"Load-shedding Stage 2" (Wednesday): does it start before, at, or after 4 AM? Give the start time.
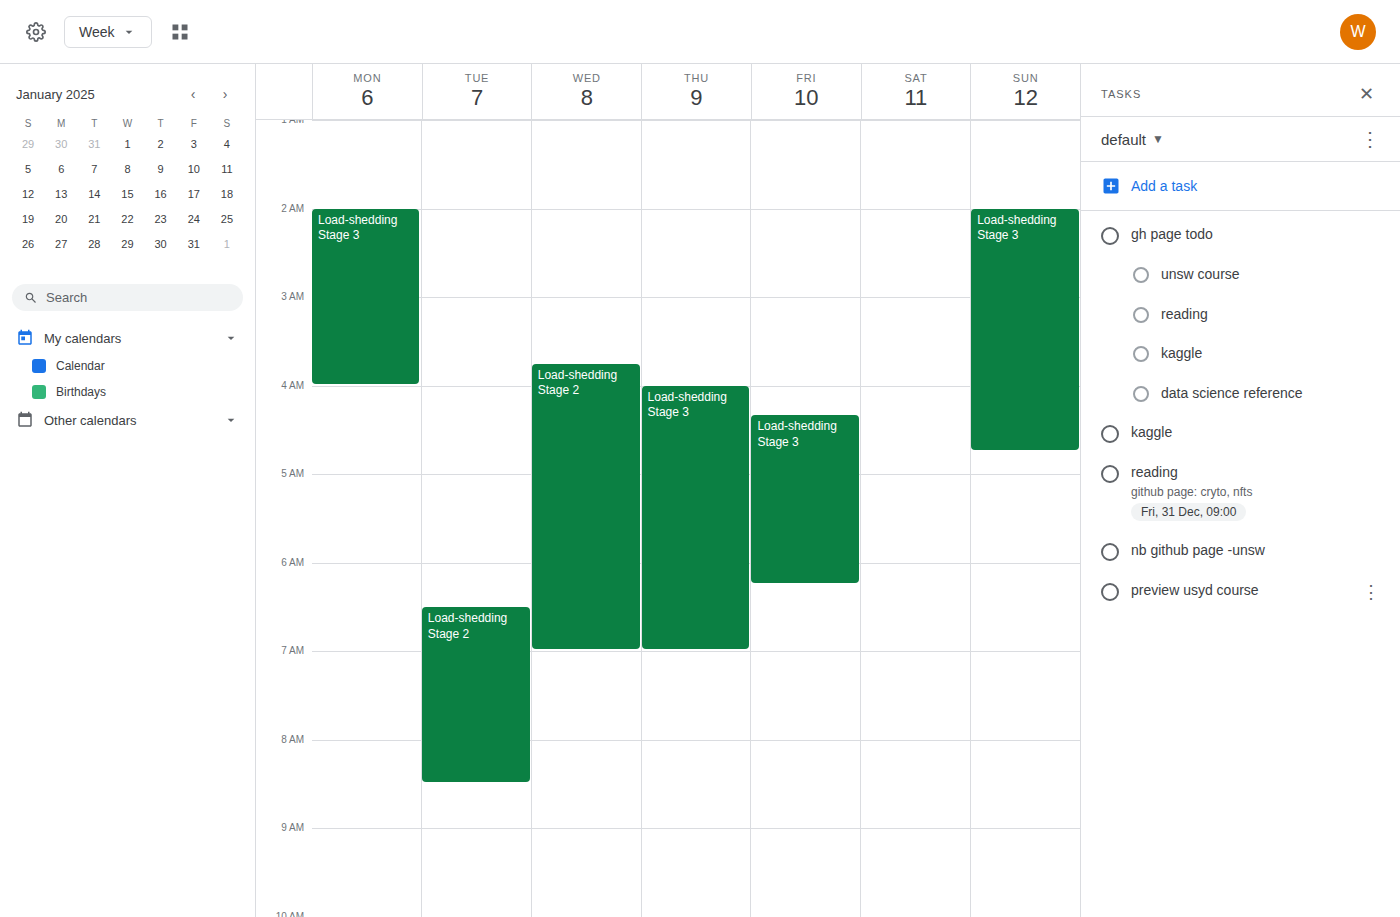
3:45 AM -- before 4 AM, 15 minutes above the 4 AM line.